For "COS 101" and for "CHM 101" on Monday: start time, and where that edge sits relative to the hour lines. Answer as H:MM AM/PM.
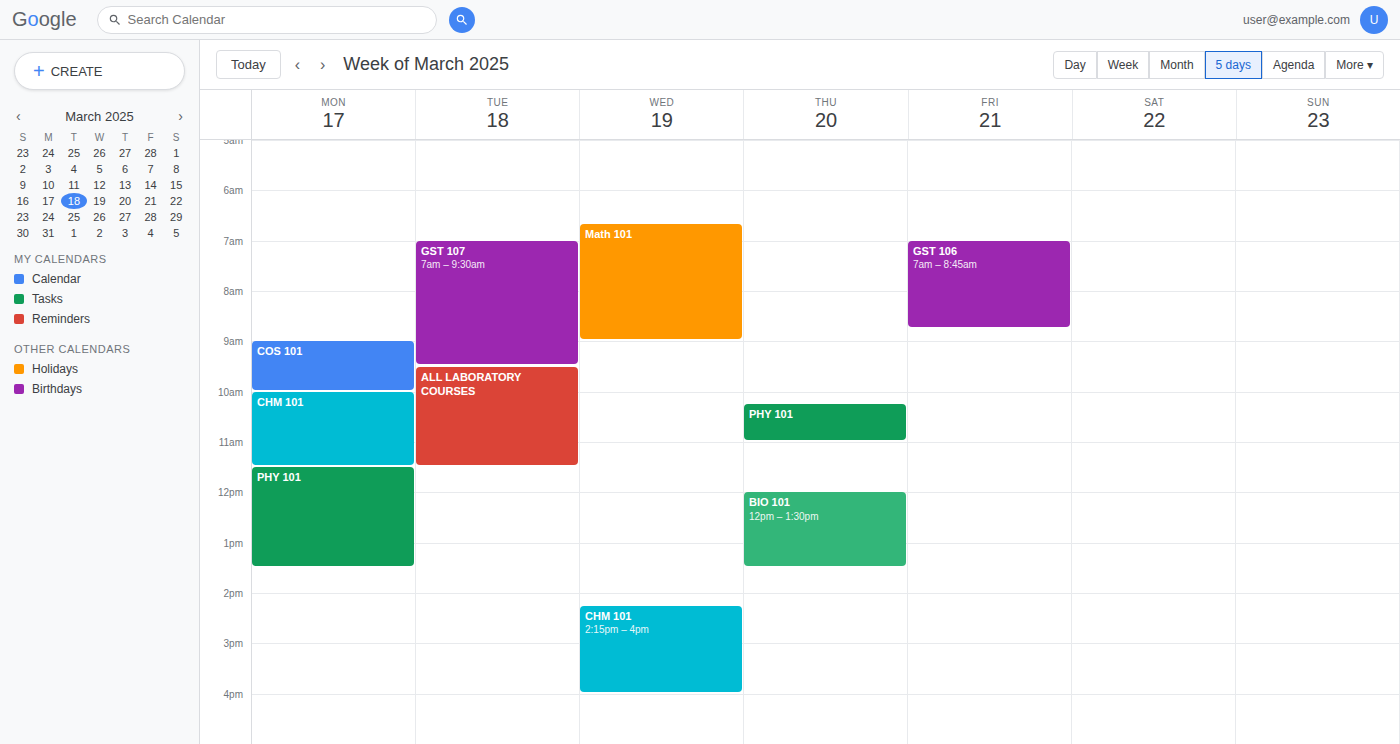
"COS 101": 9:00 AM, exactly on the 9 AM line. "CHM 101": 10:00 AM, exactly on the 10 AM line.